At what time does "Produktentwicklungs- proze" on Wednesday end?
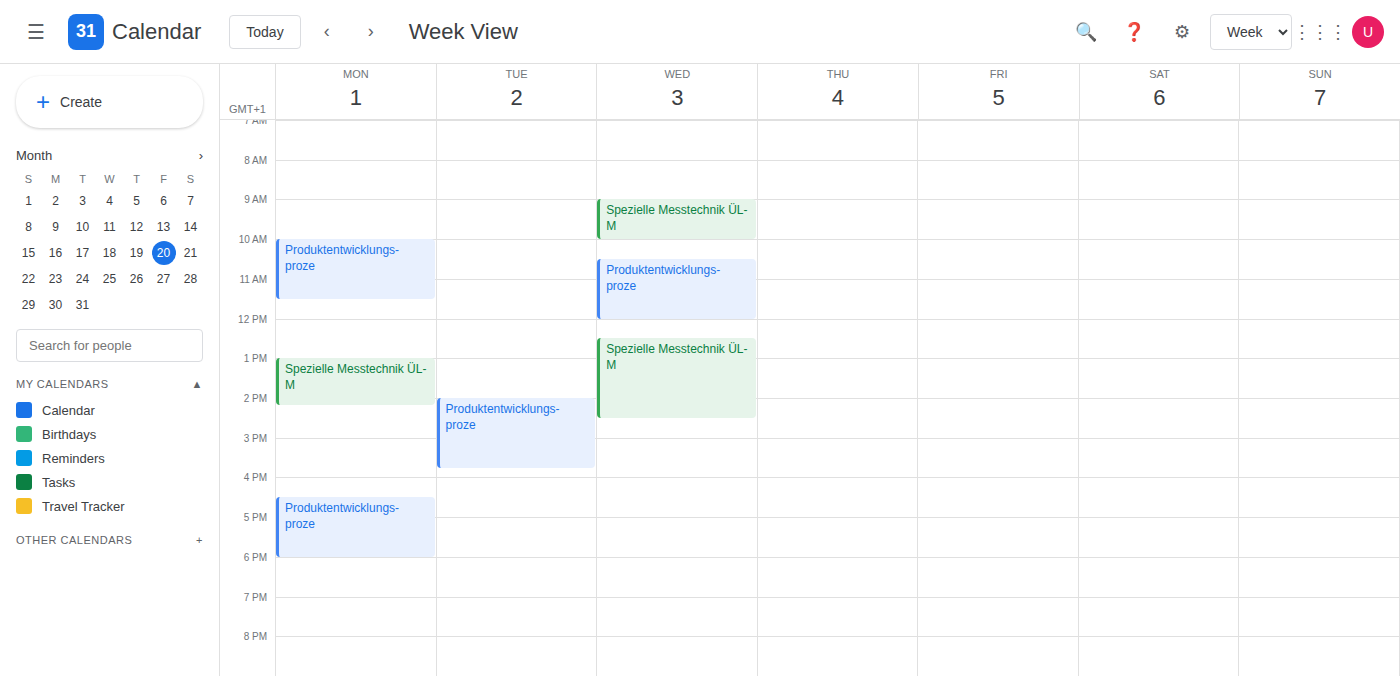
12:00 PM